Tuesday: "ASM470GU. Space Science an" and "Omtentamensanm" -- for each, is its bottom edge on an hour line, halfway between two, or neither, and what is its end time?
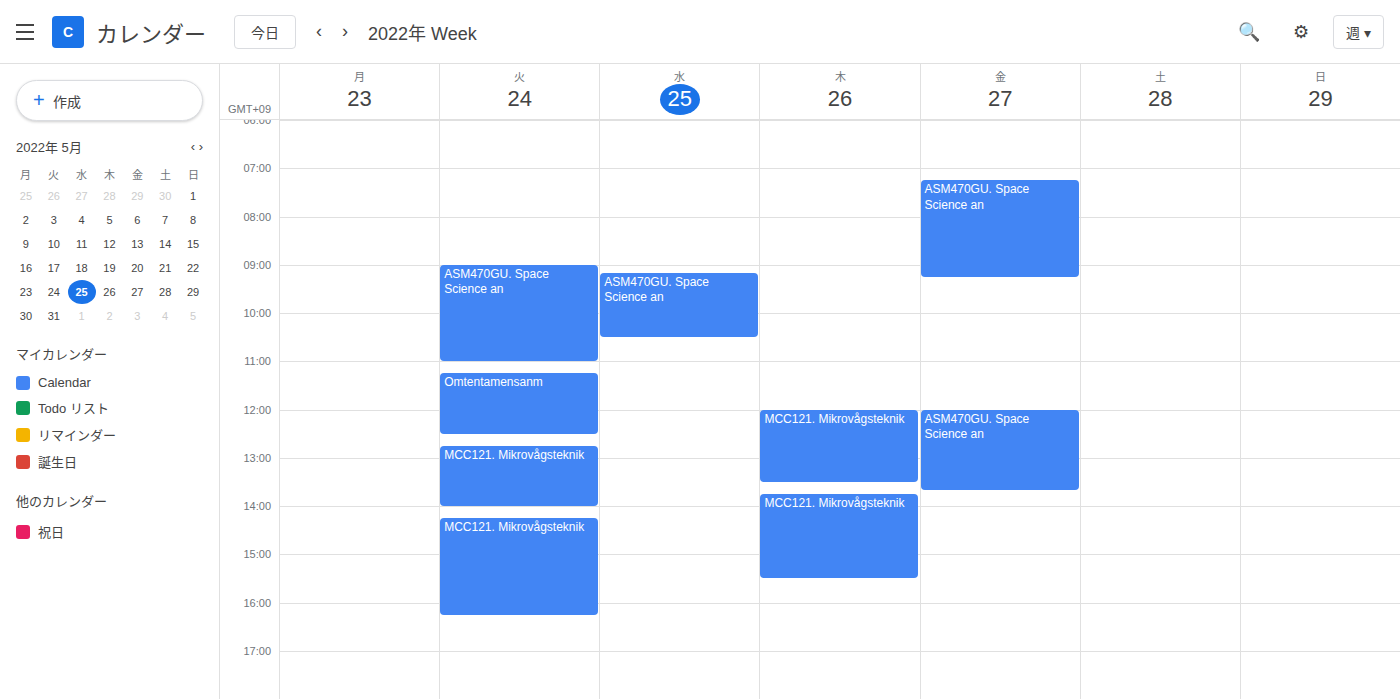
"ASM470GU. Space Science an": 11:00 AM, exactly on the 11 AM line. "Omtentamensanm": 12:30 PM, halfway between the 12 PM and 1 PM lines.